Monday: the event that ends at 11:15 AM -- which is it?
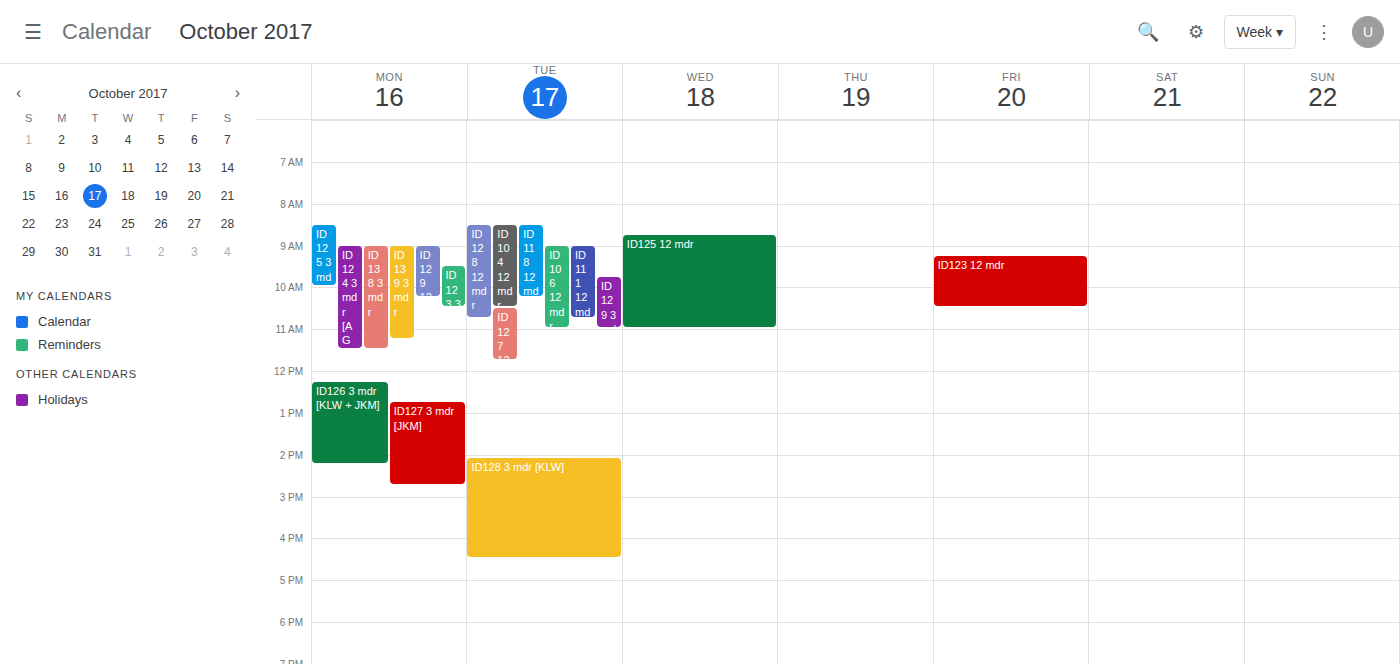
"ID139 3 mdr"